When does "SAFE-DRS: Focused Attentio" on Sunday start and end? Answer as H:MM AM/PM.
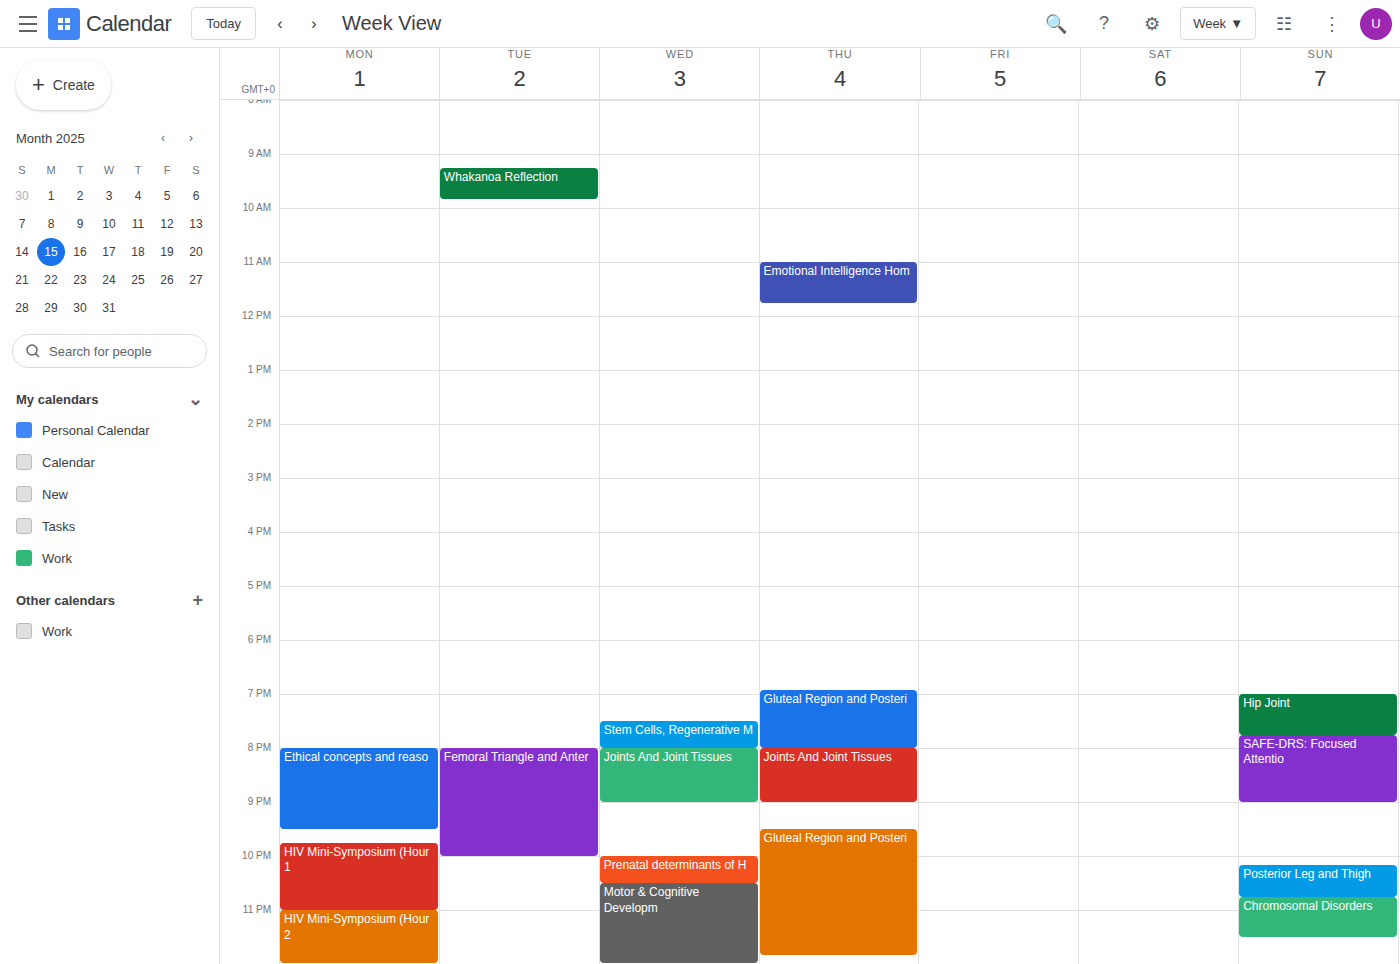
7:45 PM to 9:00 PM